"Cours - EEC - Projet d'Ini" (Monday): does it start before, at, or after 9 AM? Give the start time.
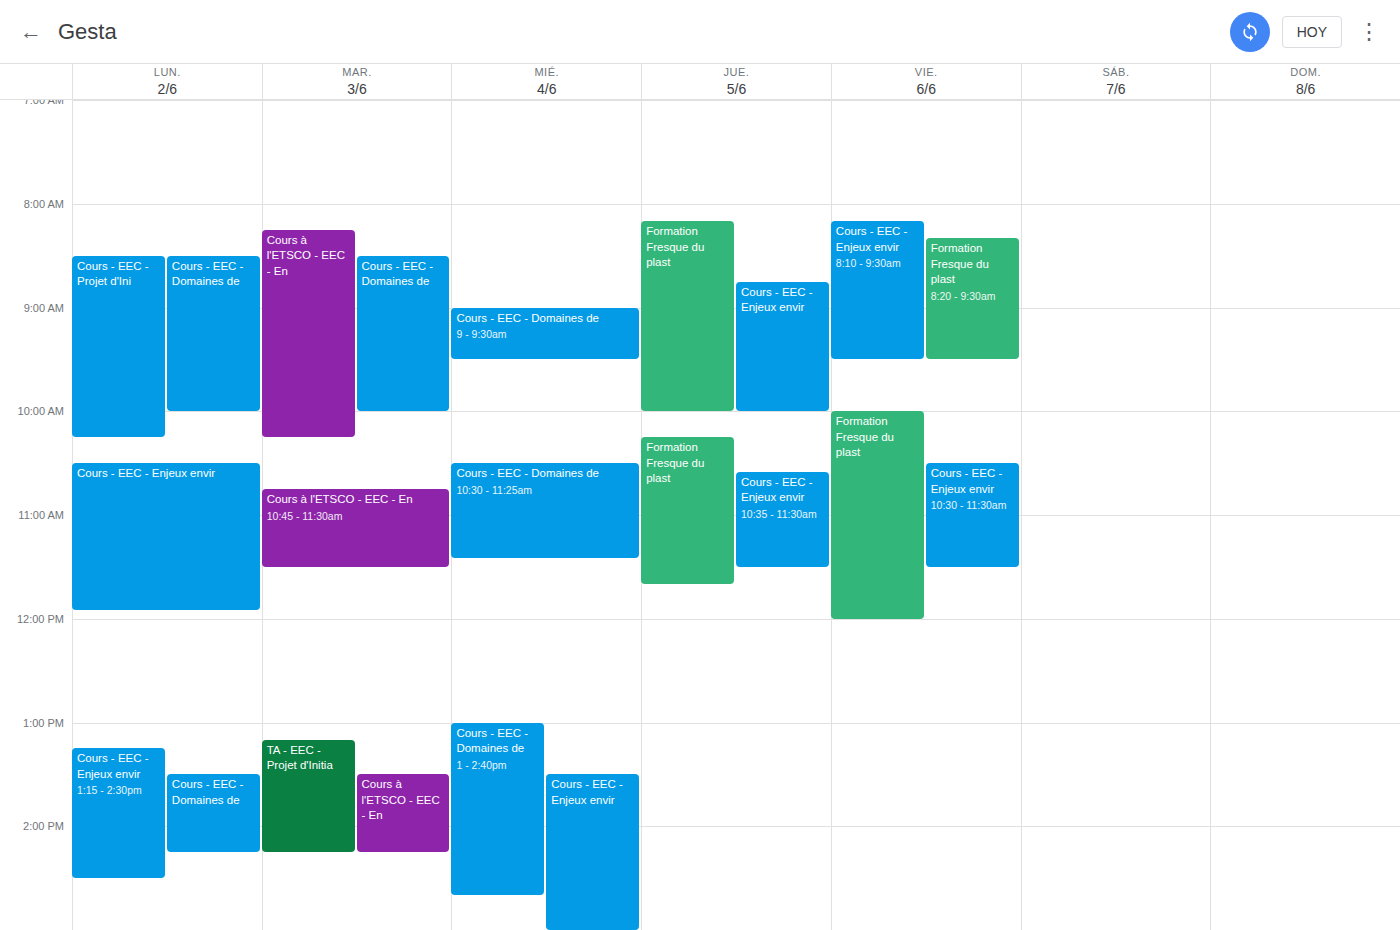
8:30 AM -- before 9 AM, 30 minutes above the 9 AM line.